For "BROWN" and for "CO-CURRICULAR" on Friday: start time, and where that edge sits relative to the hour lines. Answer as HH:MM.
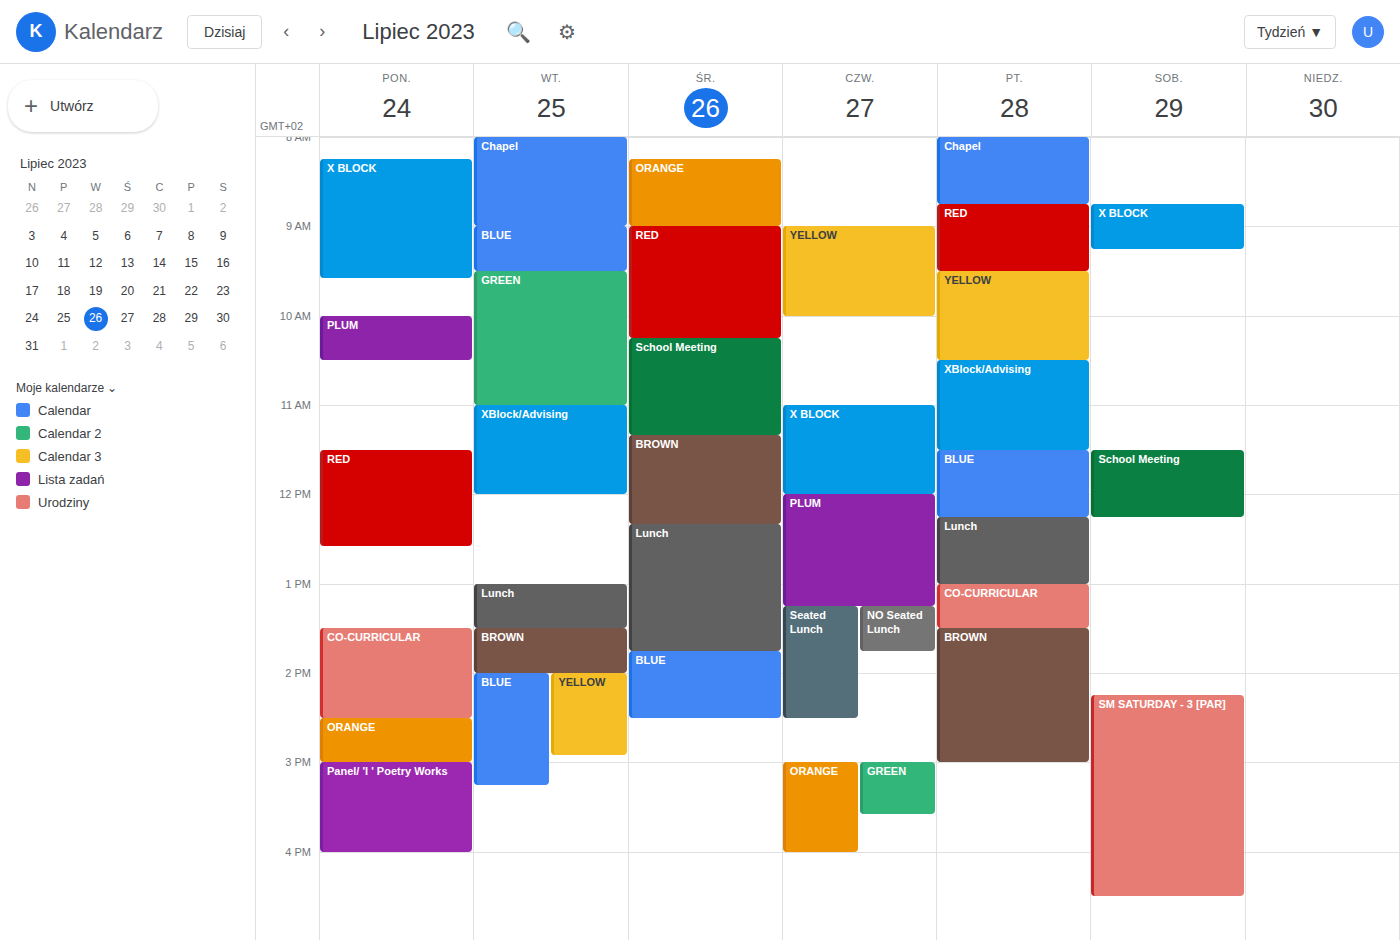
"BROWN": 13:30, halfway between the 13:00 and 14:00 lines. "CO-CURRICULAR": 13:00, exactly on the 13:00 line.